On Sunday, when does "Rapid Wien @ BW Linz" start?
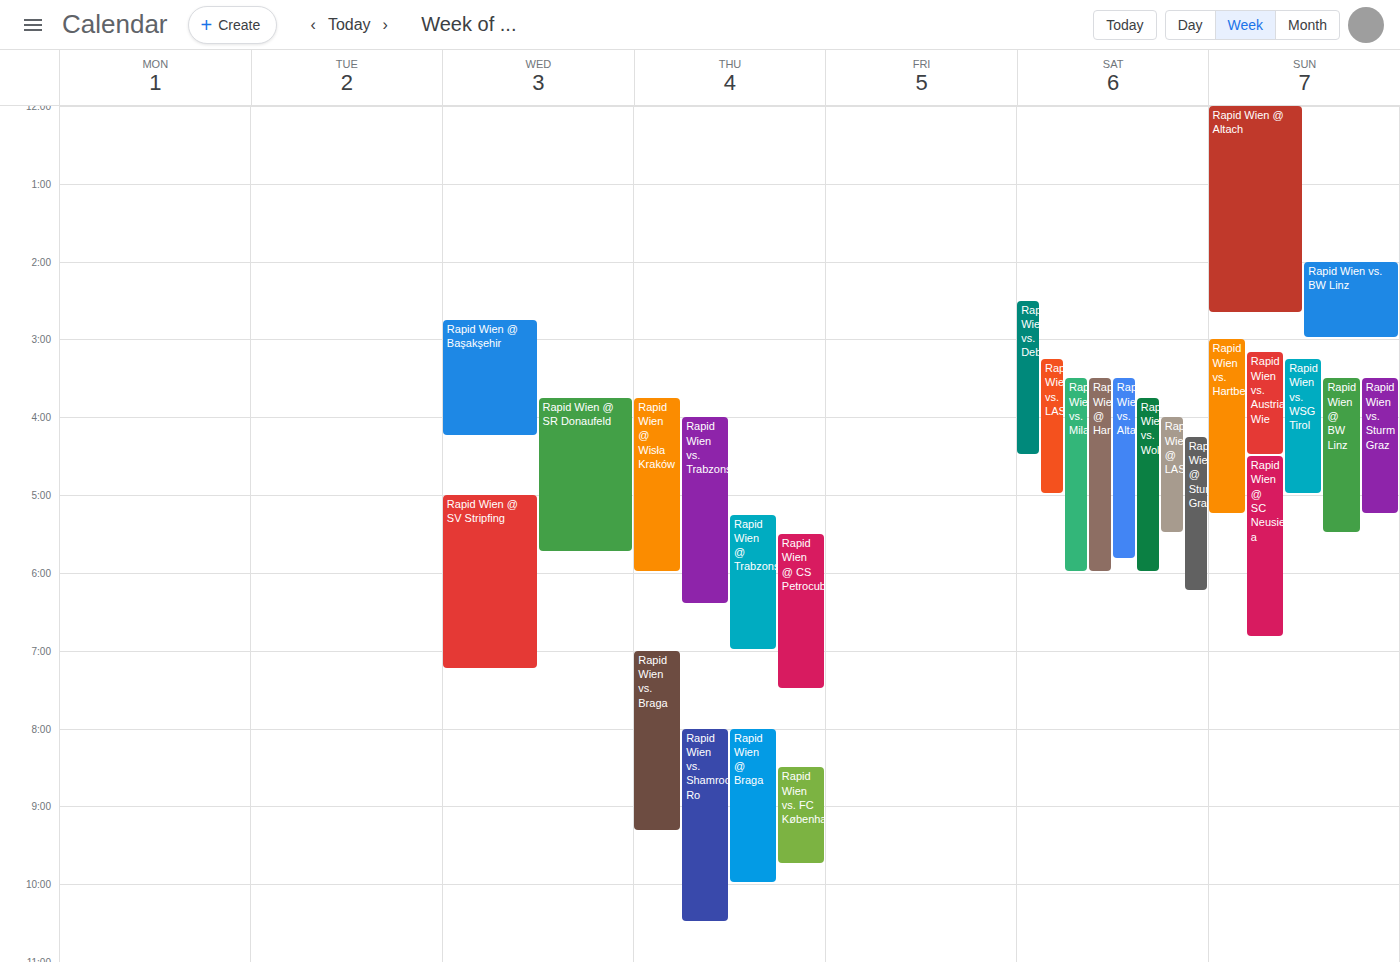
3:30 PM